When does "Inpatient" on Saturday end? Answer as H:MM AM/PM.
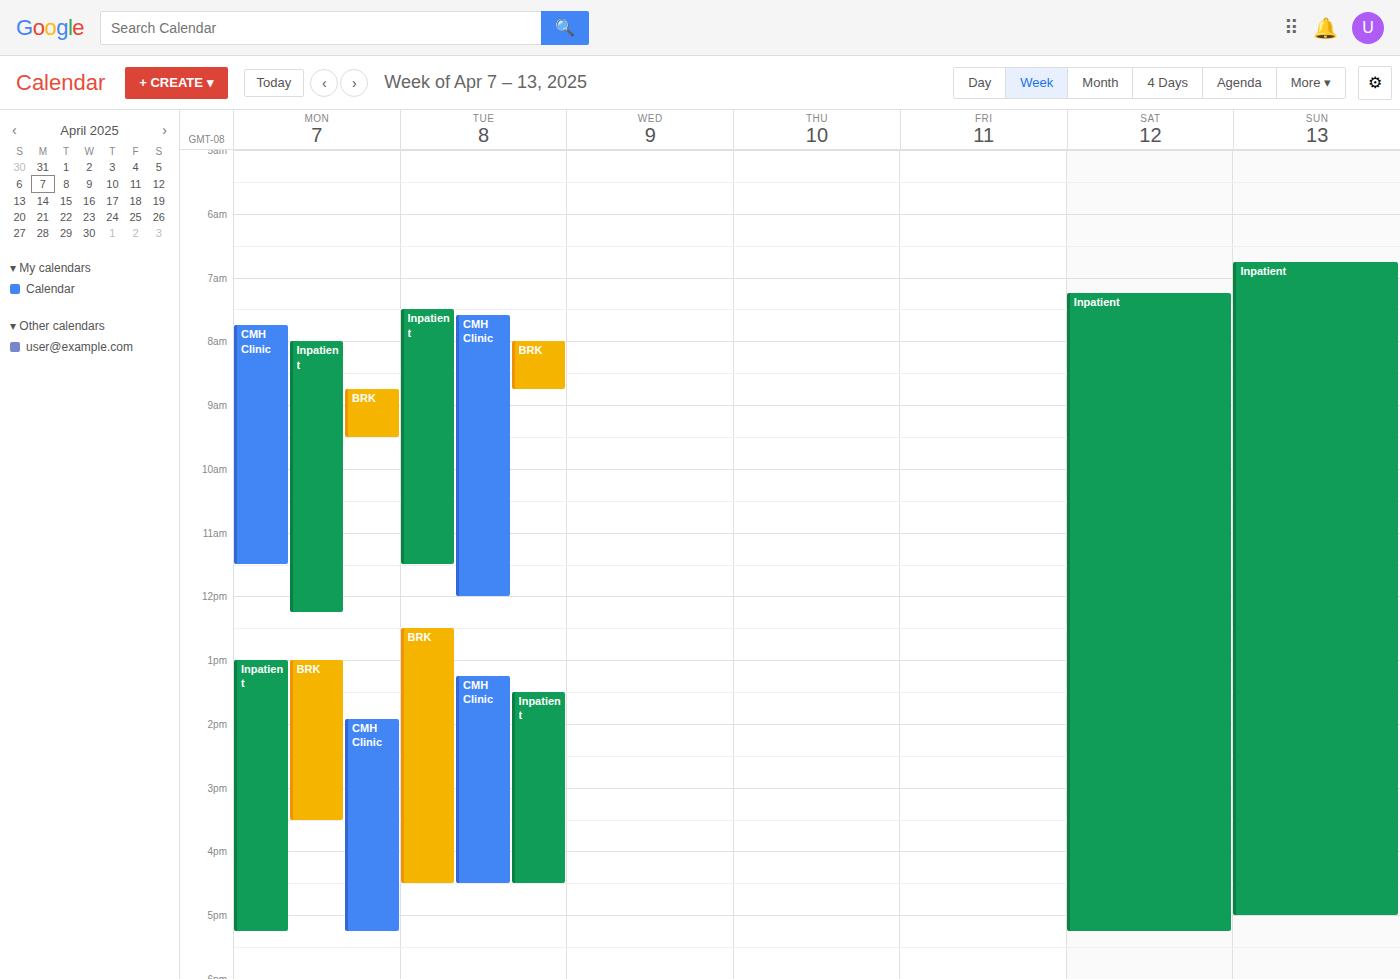
5:15 PM